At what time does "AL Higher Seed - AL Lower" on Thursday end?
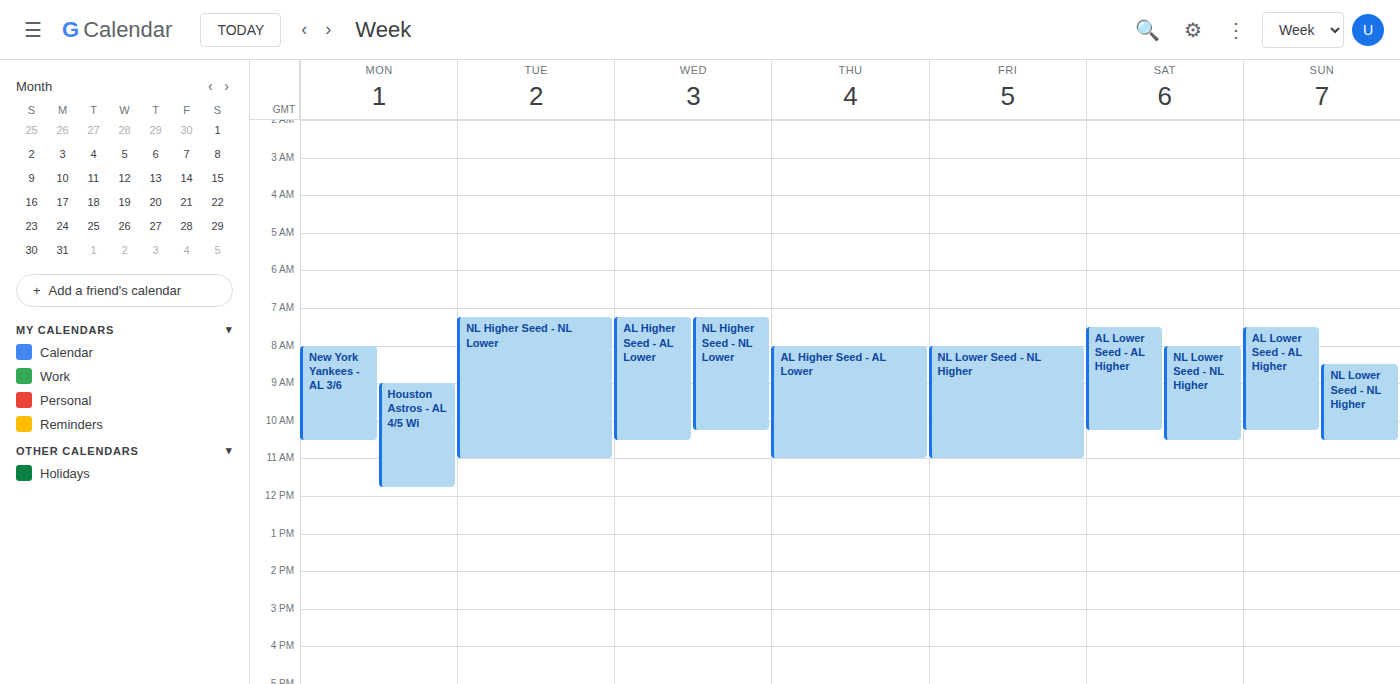
11:00